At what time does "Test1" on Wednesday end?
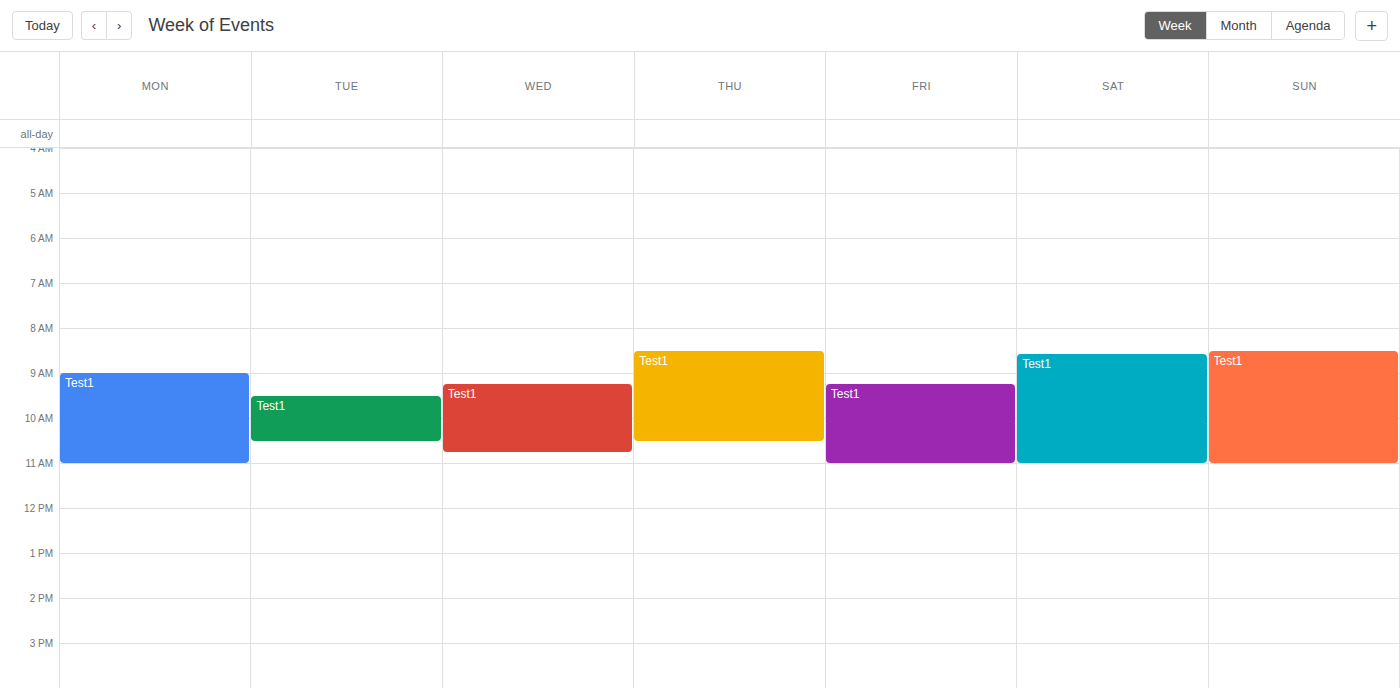
10:45 AM